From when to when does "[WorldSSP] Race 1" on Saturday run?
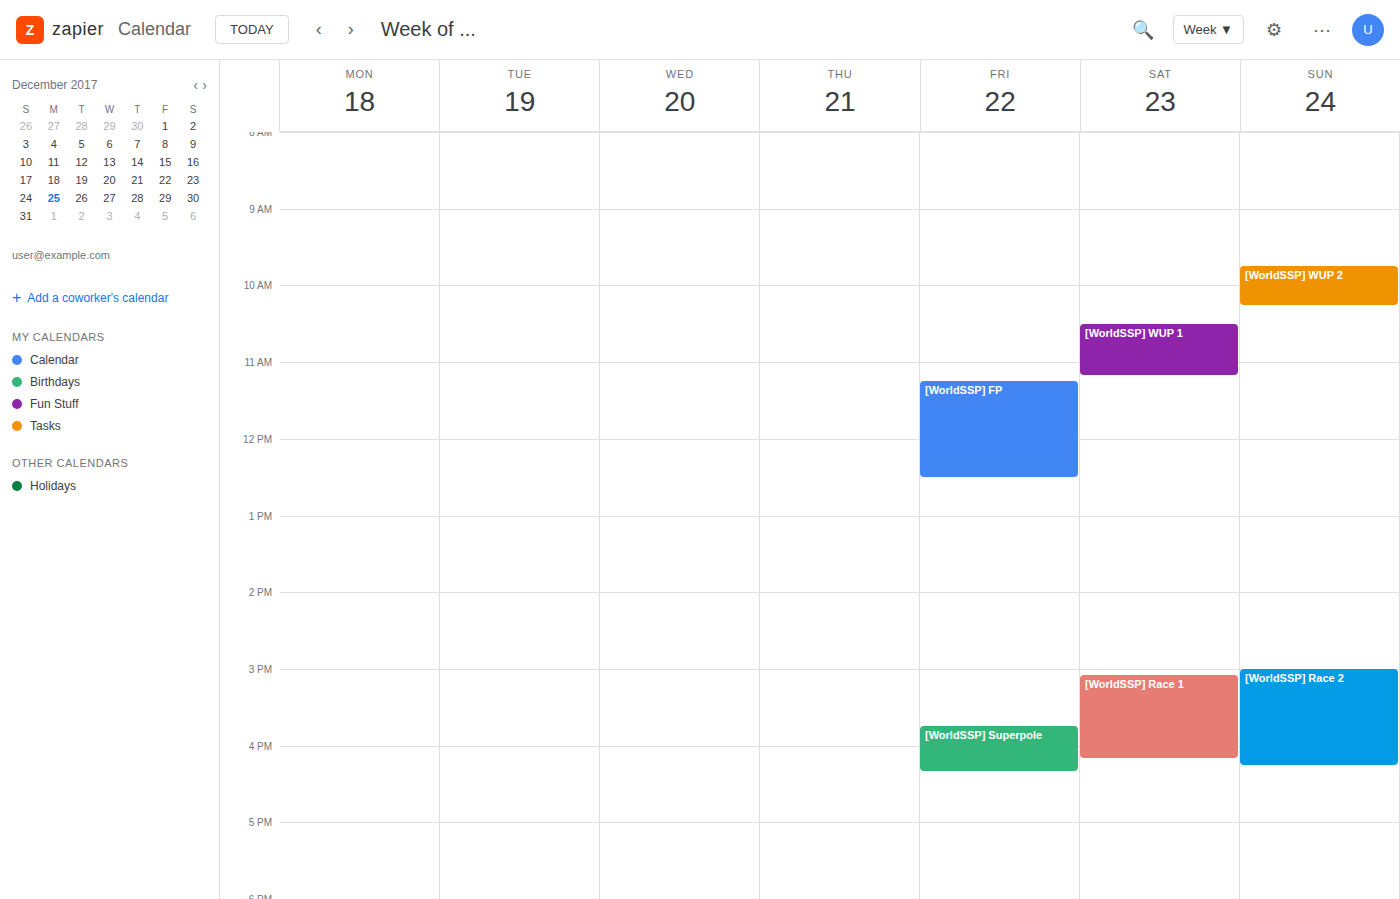
3:05 PM to 4:10 PM